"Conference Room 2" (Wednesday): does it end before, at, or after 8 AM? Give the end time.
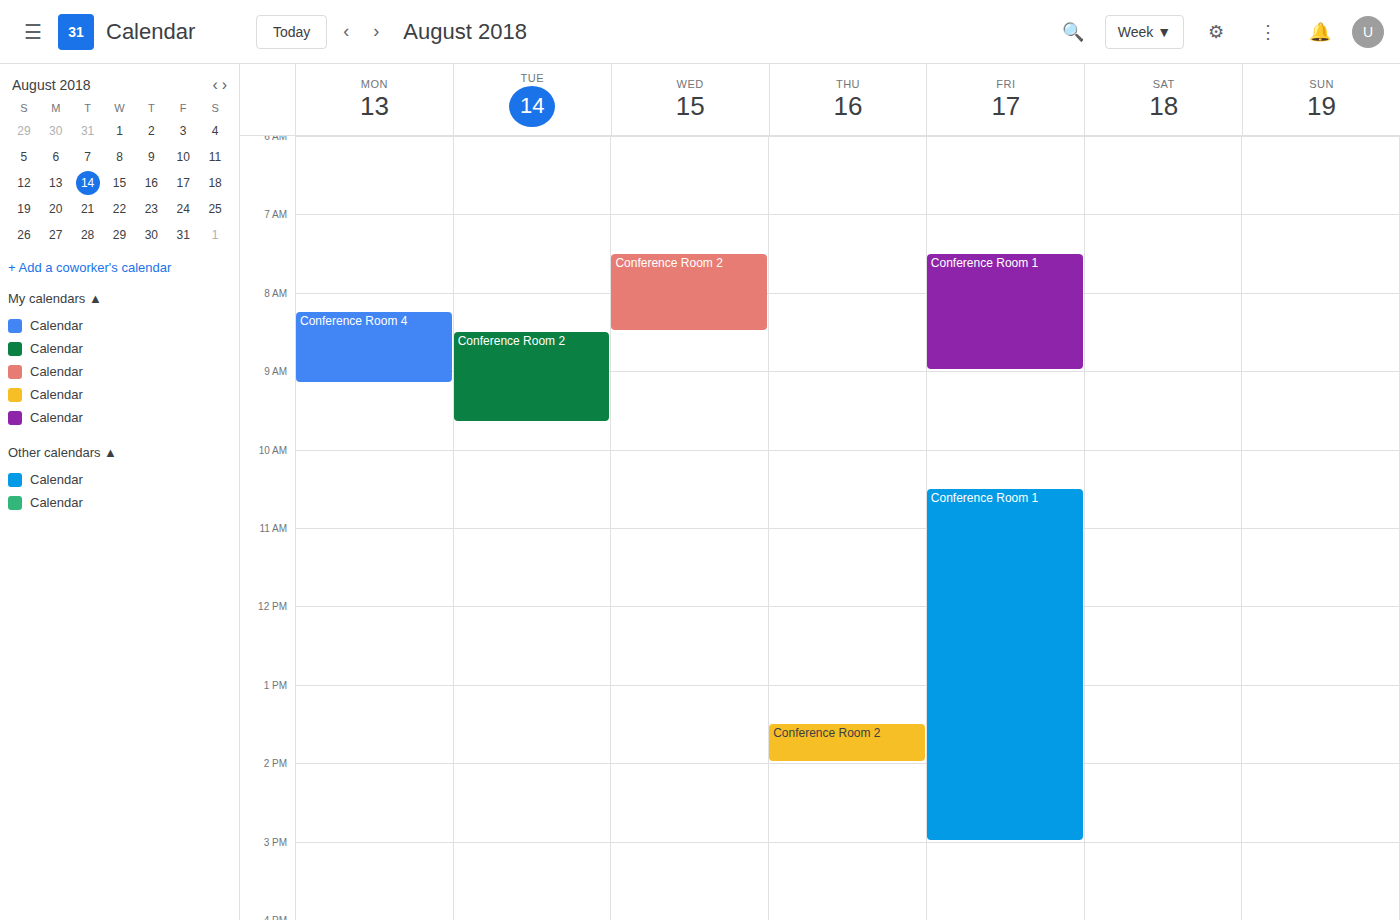
8:30 AM -- after 8 AM, 30 minutes below the 8 AM line.